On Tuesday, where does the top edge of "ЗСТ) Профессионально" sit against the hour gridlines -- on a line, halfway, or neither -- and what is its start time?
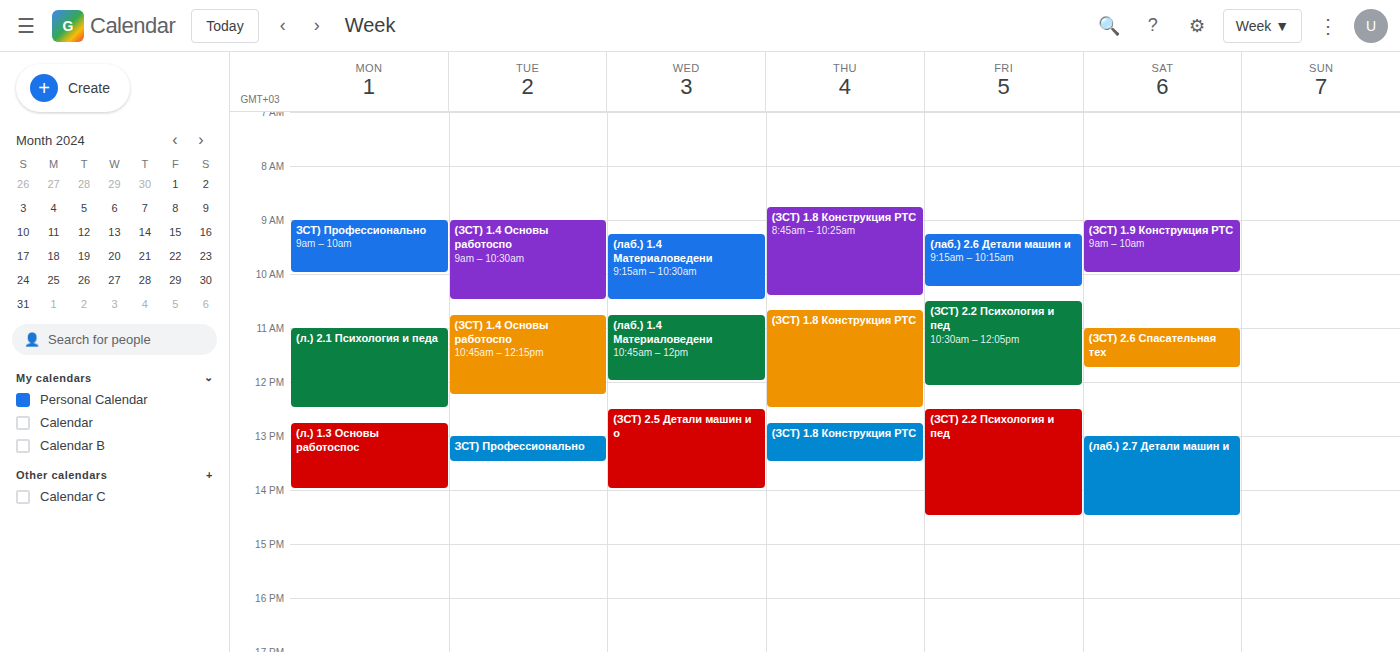
1:00 PM -- exactly on the 1 PM line.